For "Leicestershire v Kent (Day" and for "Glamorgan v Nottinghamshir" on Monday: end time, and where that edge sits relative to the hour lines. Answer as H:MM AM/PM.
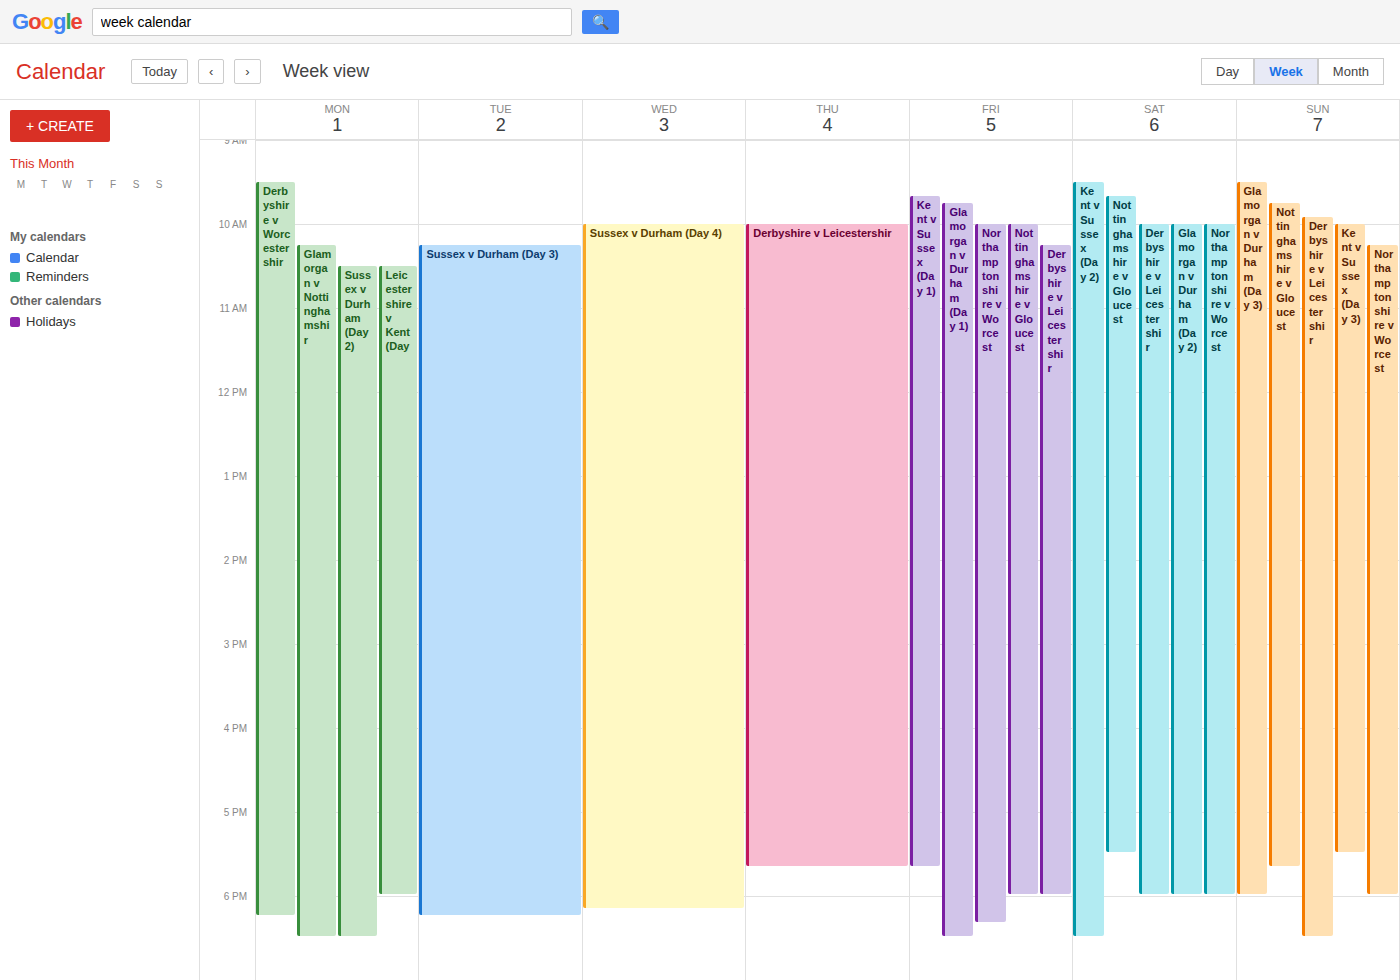
"Leicestershire v Kent (Day": 6:00 PM, exactly on the 6 PM line. "Glamorgan v Nottinghamshir": 6:30 PM, halfway between the 6 PM and 7 PM lines.